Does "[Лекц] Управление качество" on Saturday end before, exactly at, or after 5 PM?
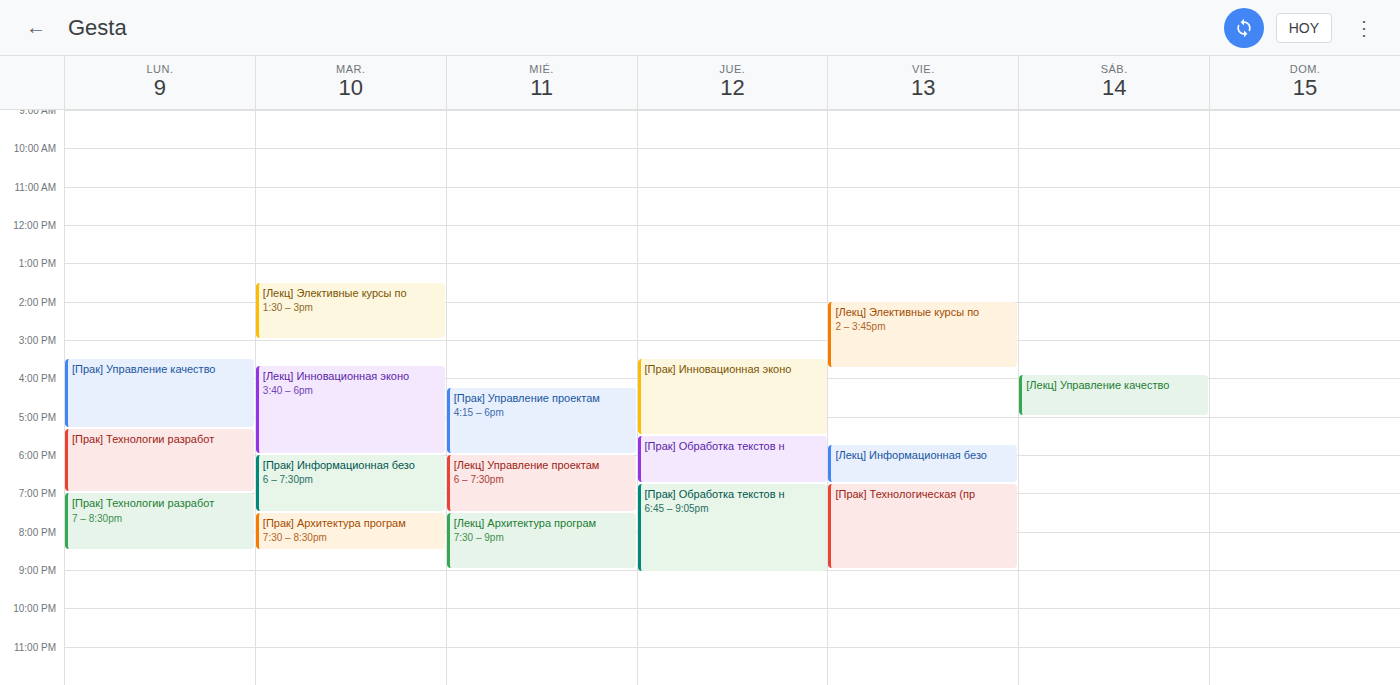
5:00 PM -- exactly at 5 PM, on the 5 PM line.